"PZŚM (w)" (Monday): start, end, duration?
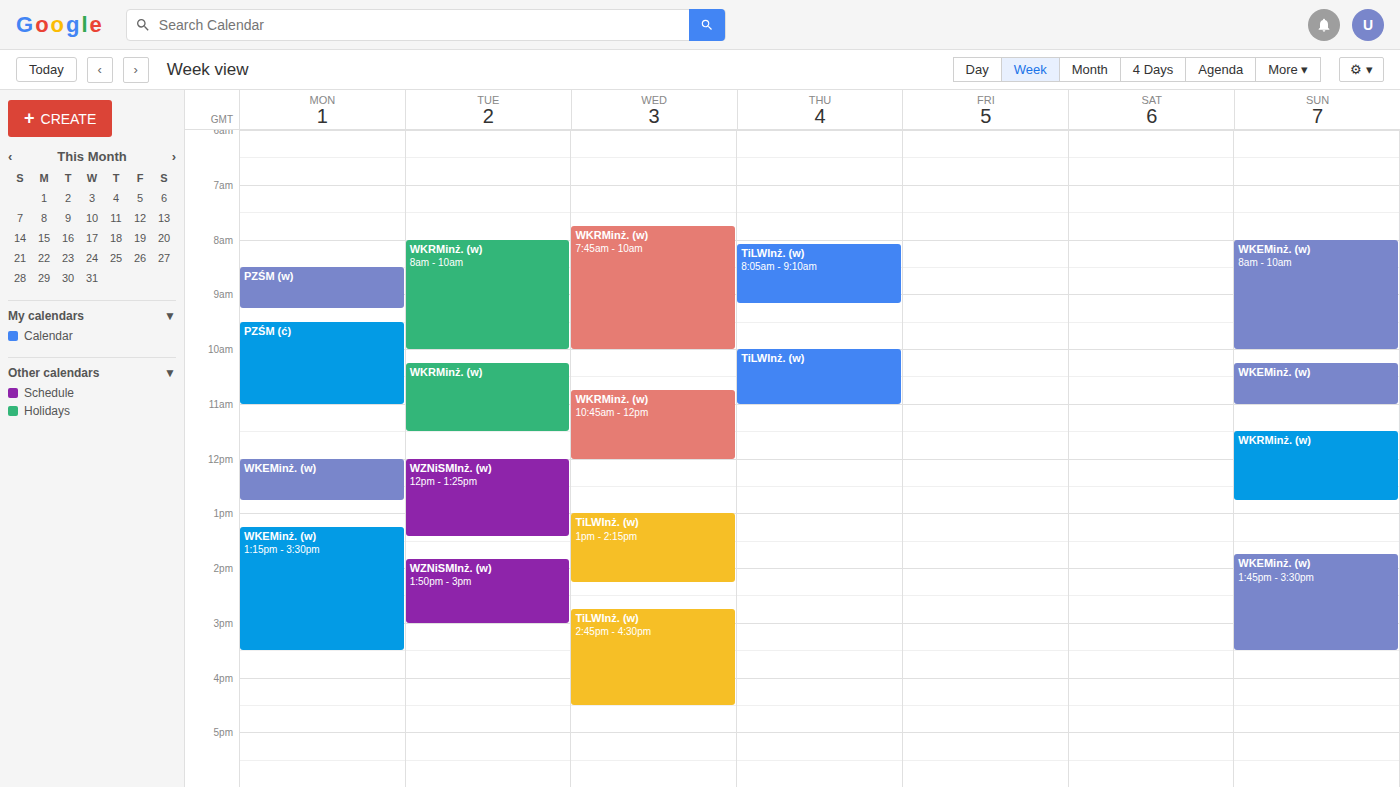
8:30 AM to 9:15 AM, 45 minutes